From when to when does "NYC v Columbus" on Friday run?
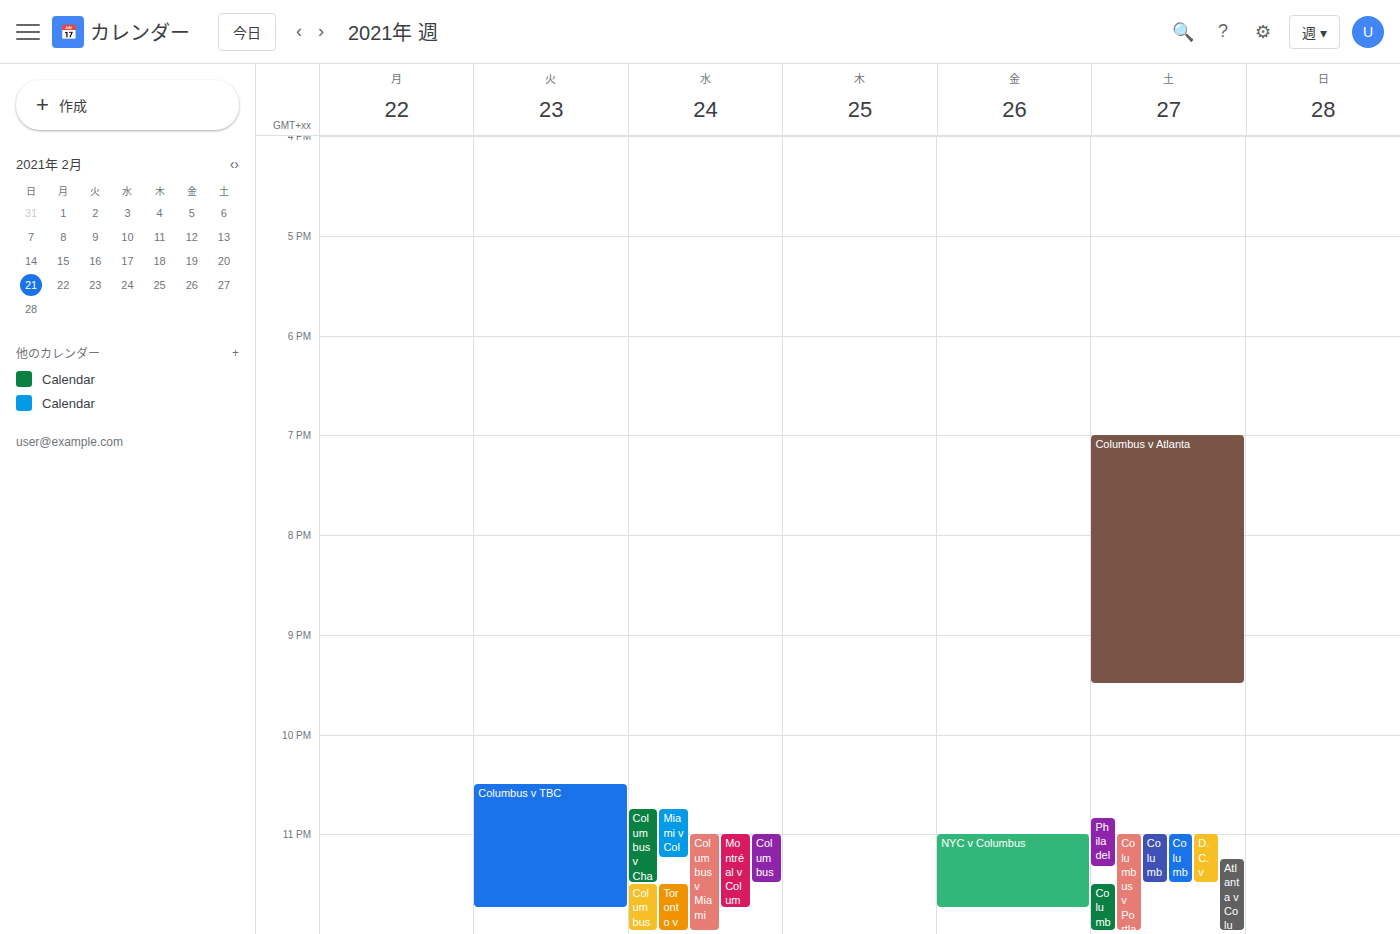
11:00 PM to 11:45 PM